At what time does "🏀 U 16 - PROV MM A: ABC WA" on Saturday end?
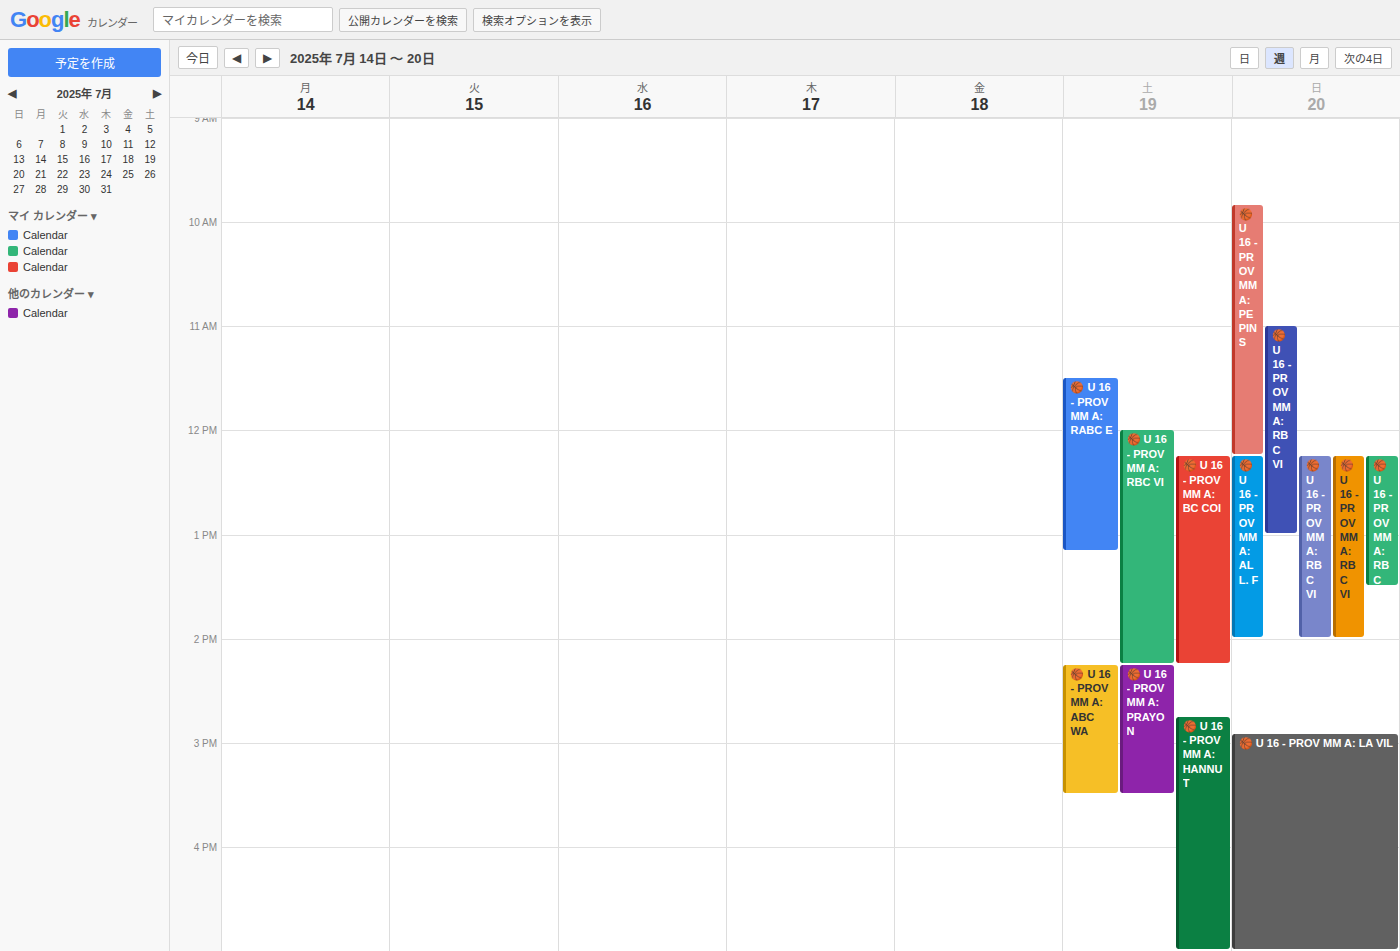
3:30 PM